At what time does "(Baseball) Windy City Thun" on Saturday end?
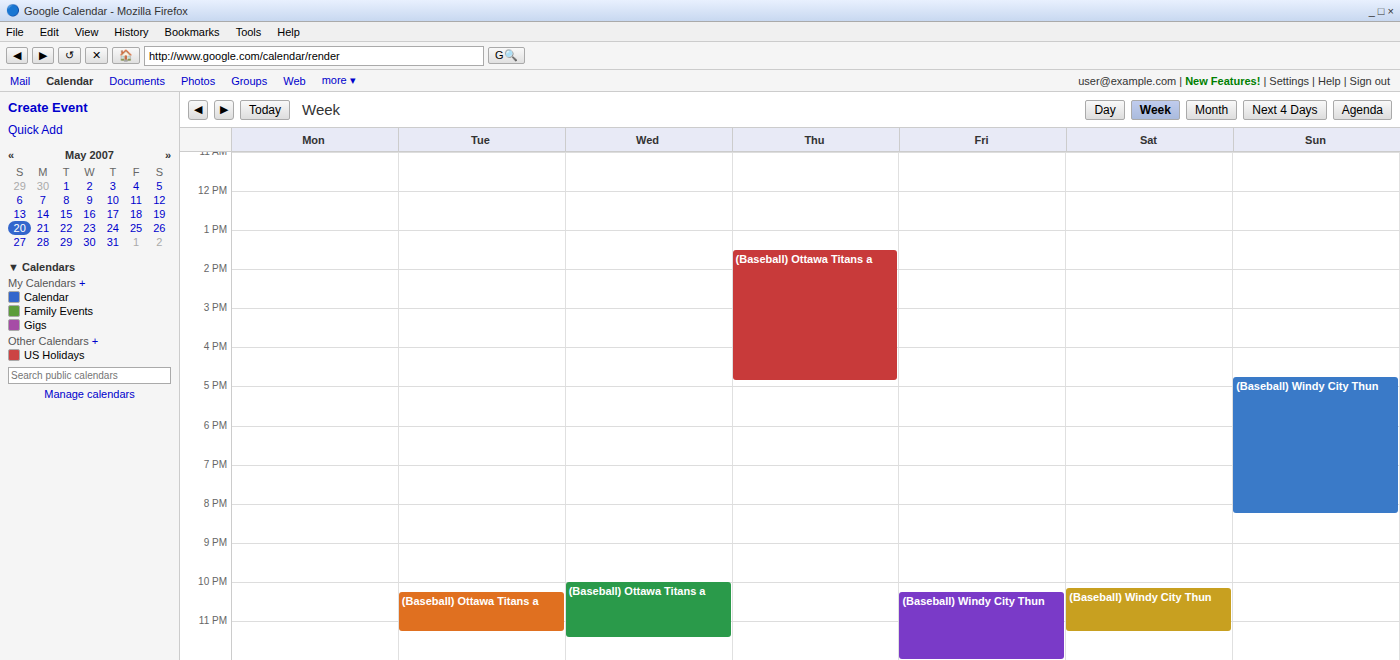
23:15